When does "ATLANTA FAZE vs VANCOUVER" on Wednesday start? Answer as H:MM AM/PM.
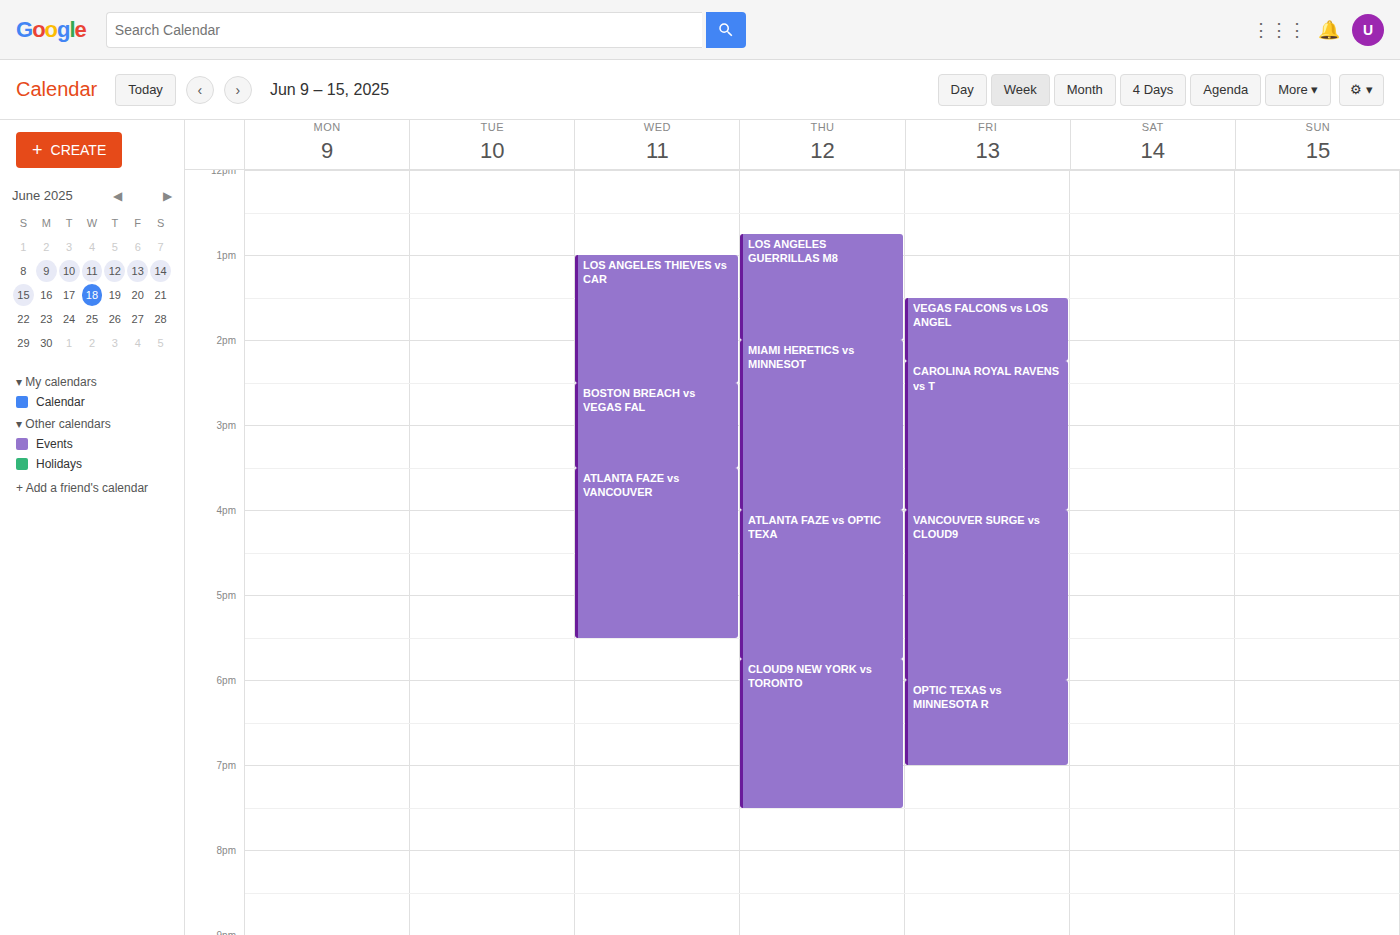
3:30 PM